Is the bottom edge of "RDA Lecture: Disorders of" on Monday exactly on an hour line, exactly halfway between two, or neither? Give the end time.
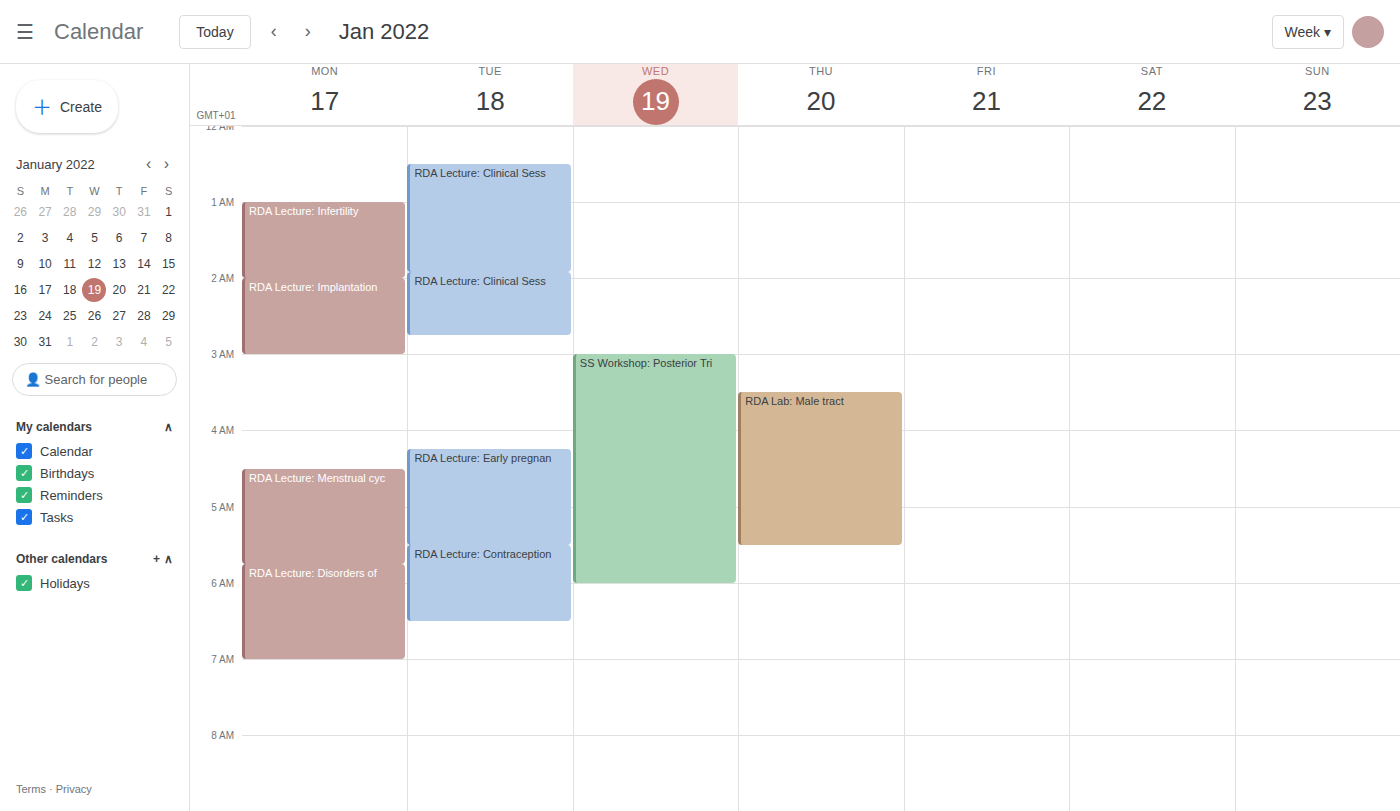
07:00 -- exactly on the 07:00 line.